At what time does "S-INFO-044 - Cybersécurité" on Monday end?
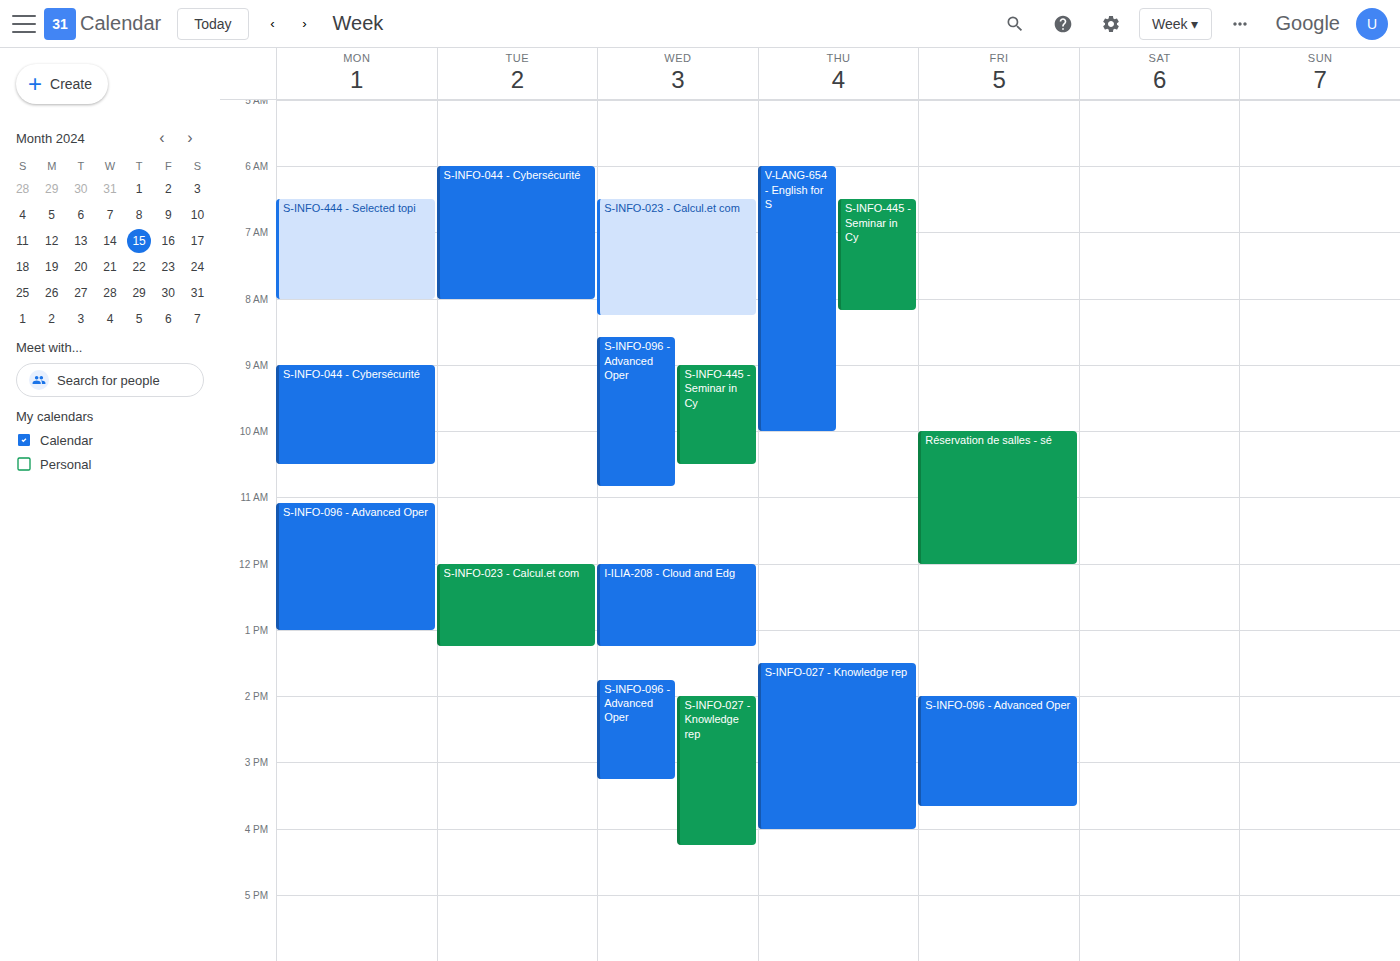
10:30 AM